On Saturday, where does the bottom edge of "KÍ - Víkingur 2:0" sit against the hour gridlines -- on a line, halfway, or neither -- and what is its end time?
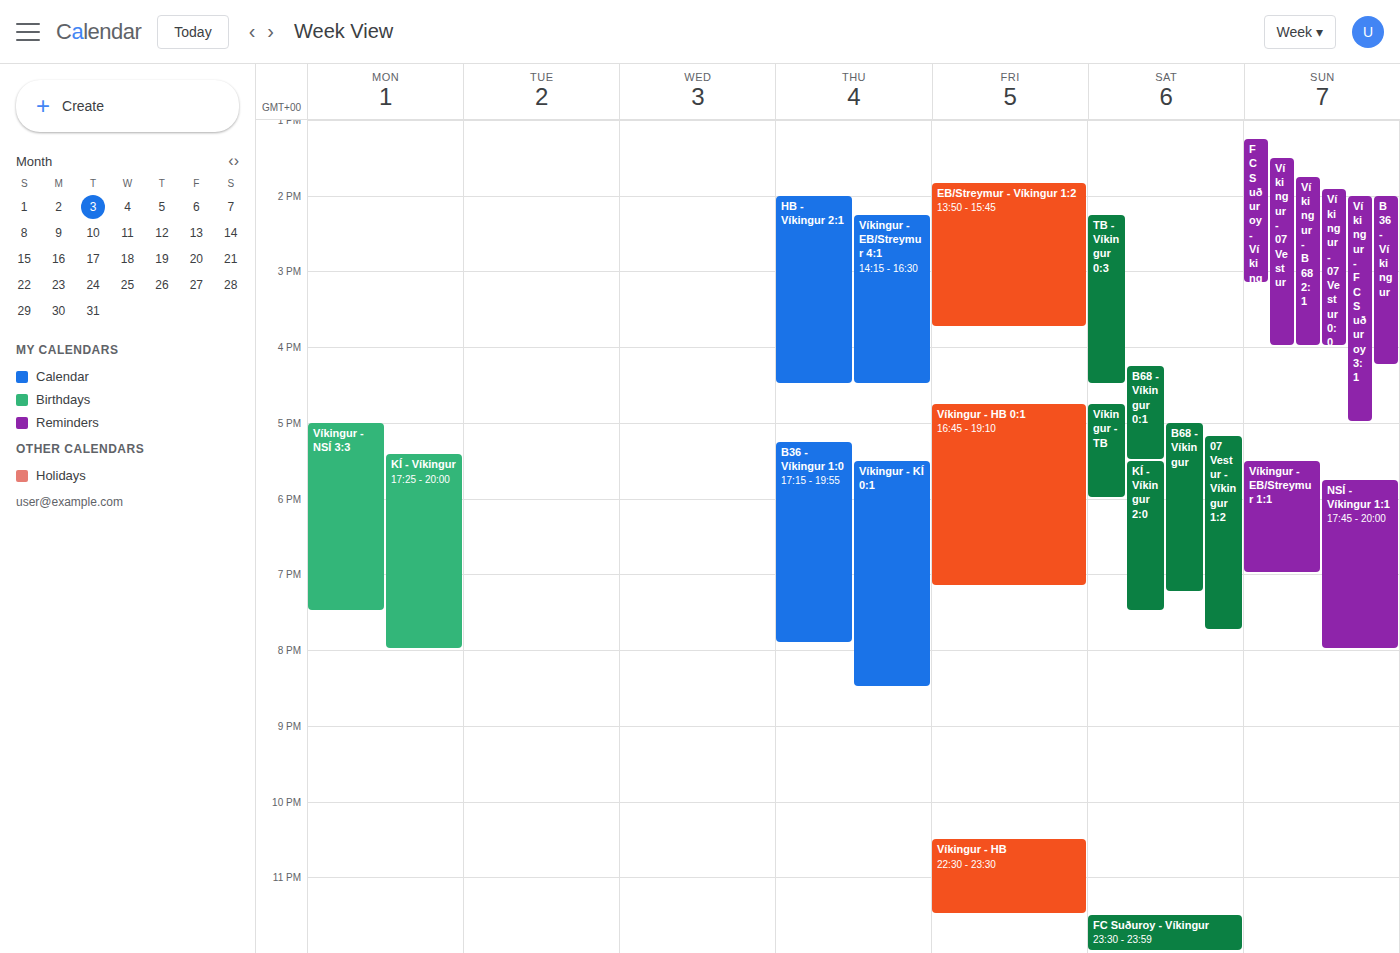
7:30 PM -- halfway between the 7 PM and 8 PM lines.